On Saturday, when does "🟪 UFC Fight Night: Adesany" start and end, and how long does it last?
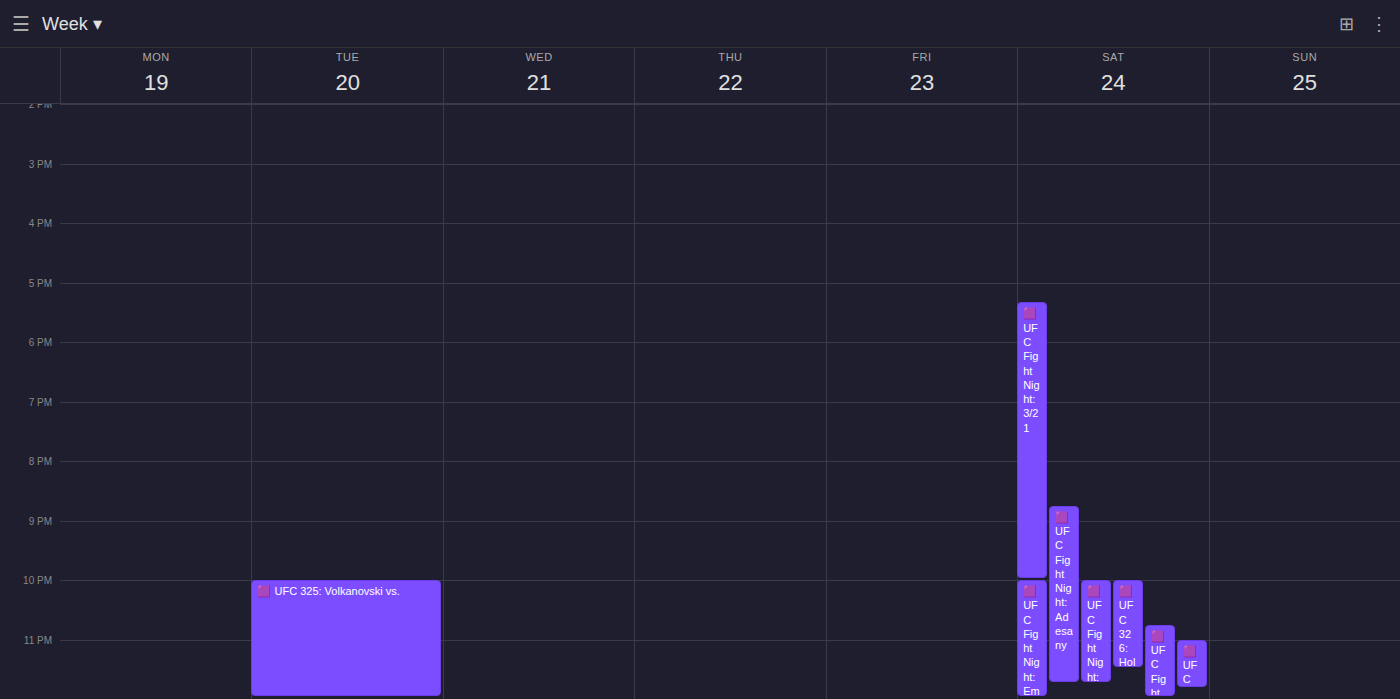
20:45 to 23:45, 3 hours